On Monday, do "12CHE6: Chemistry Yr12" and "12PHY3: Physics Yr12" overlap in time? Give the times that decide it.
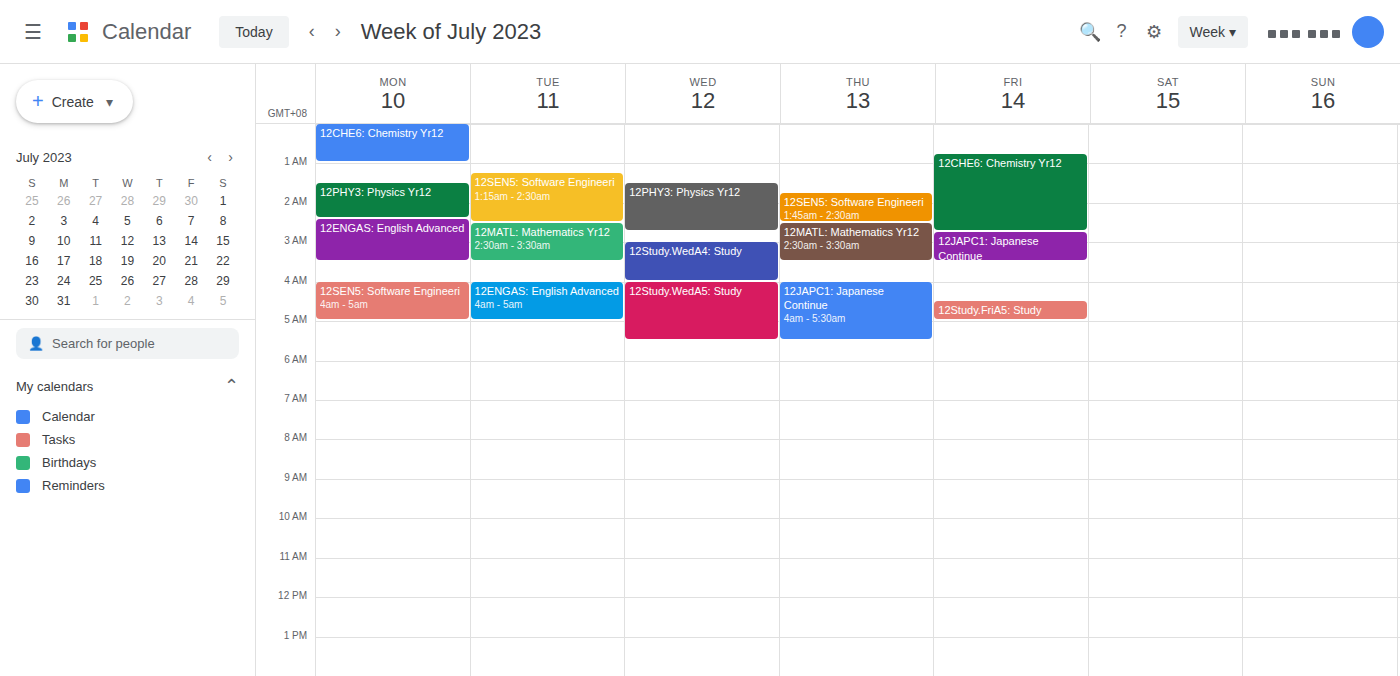
"12CHE6: Chemistry Yr12" ends at 01:00 and "12PHY3: Physics Yr12" starts at 01:30 -- no overlap.